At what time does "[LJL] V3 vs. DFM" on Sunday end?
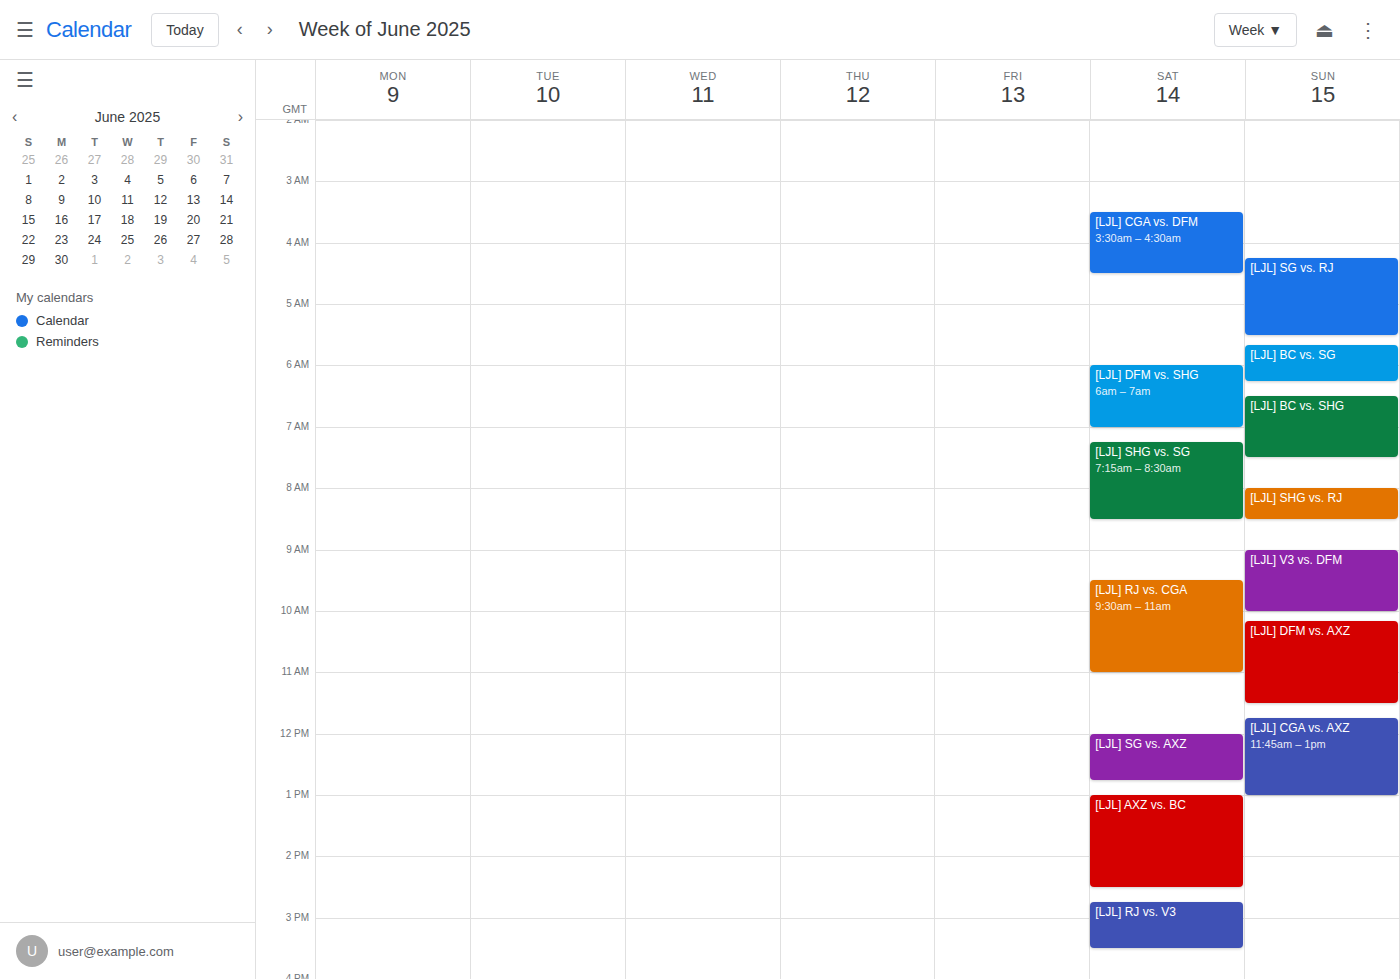
10:00 AM